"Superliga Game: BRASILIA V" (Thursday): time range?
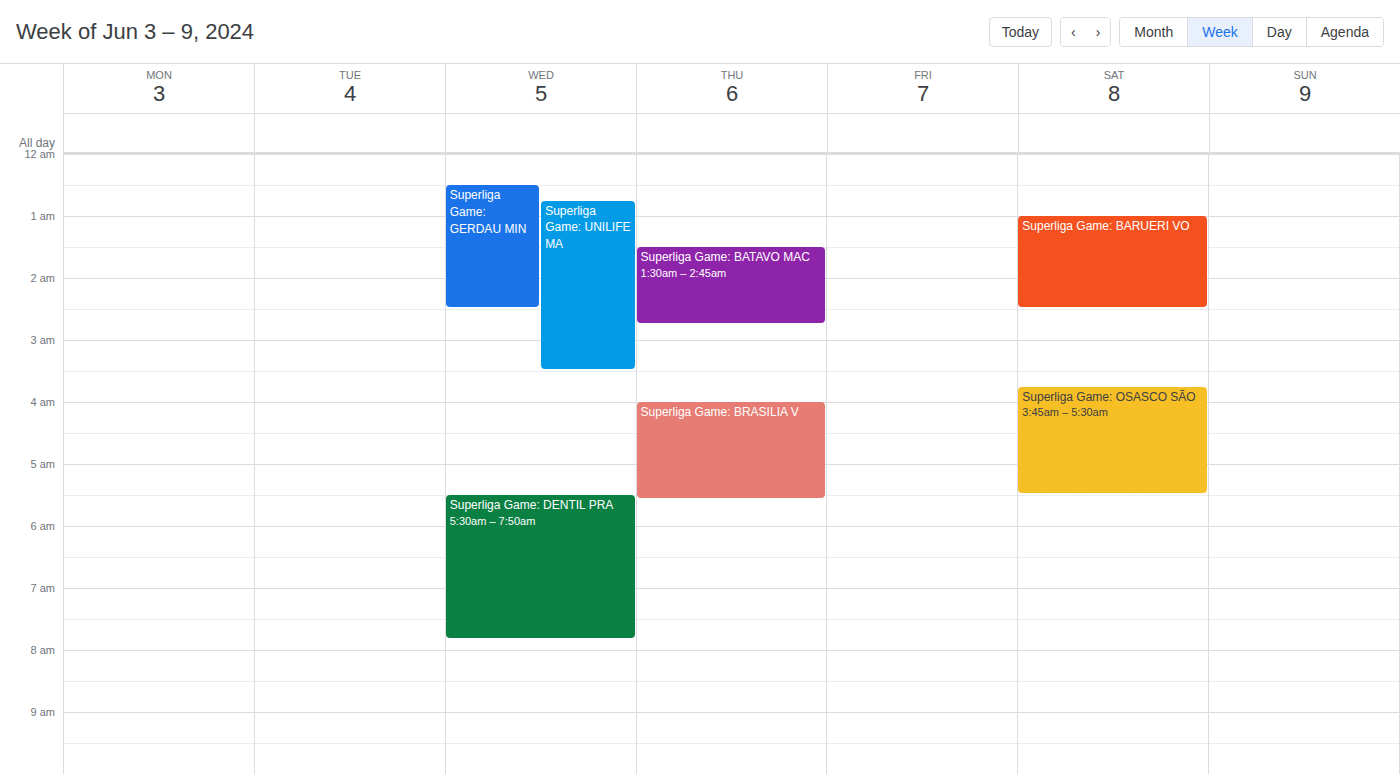
4:00 AM to 5:35 AM